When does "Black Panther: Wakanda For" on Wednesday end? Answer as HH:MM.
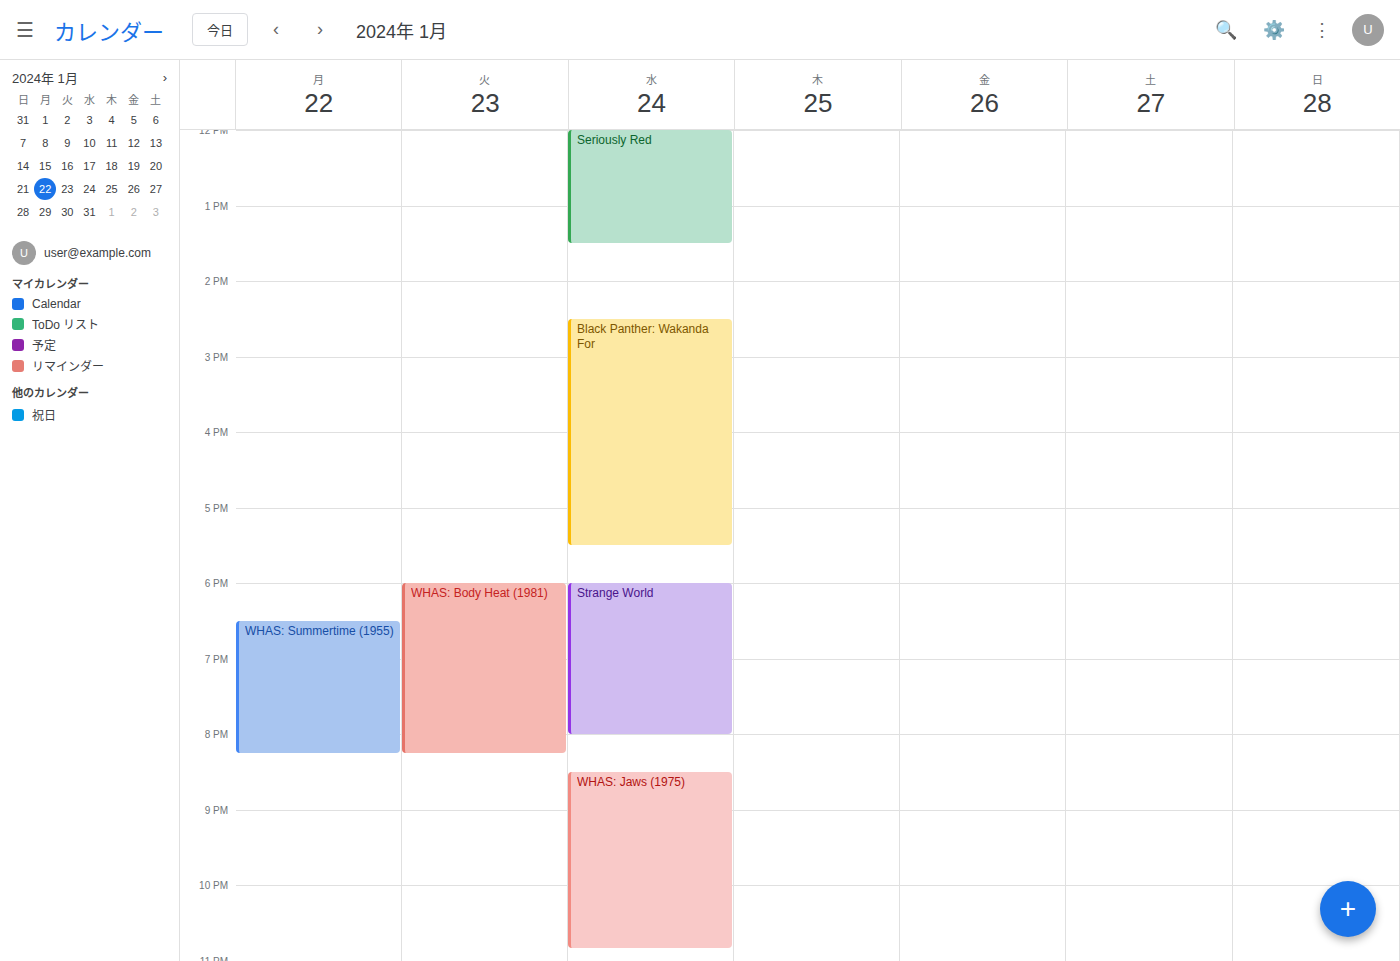
17:30